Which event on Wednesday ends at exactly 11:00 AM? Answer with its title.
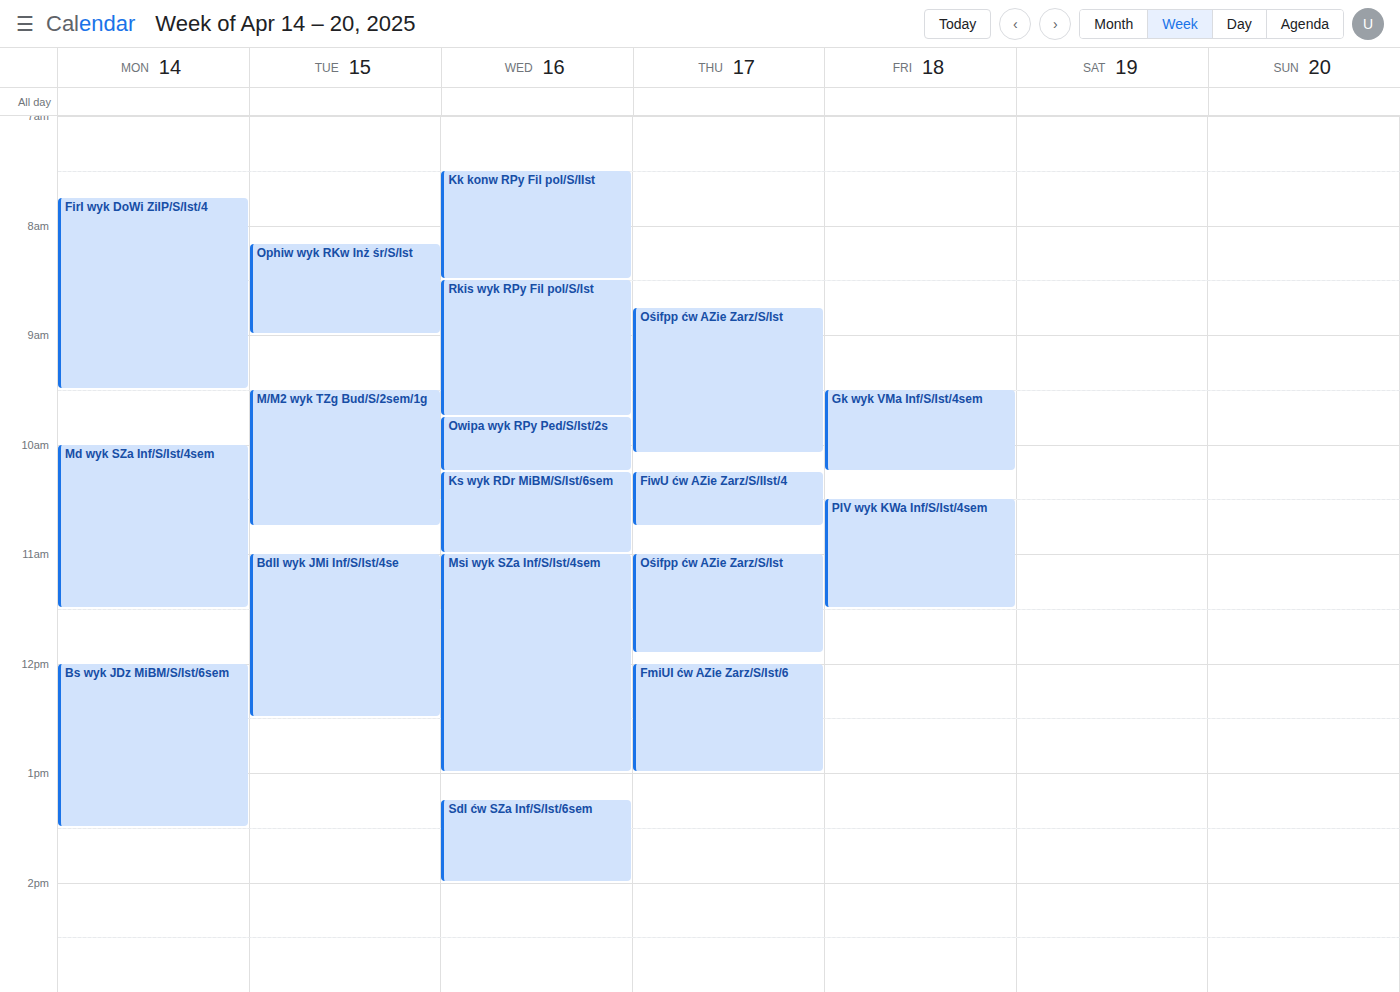
"Ks wyk RDr MiBM/S/Ist/6sem"